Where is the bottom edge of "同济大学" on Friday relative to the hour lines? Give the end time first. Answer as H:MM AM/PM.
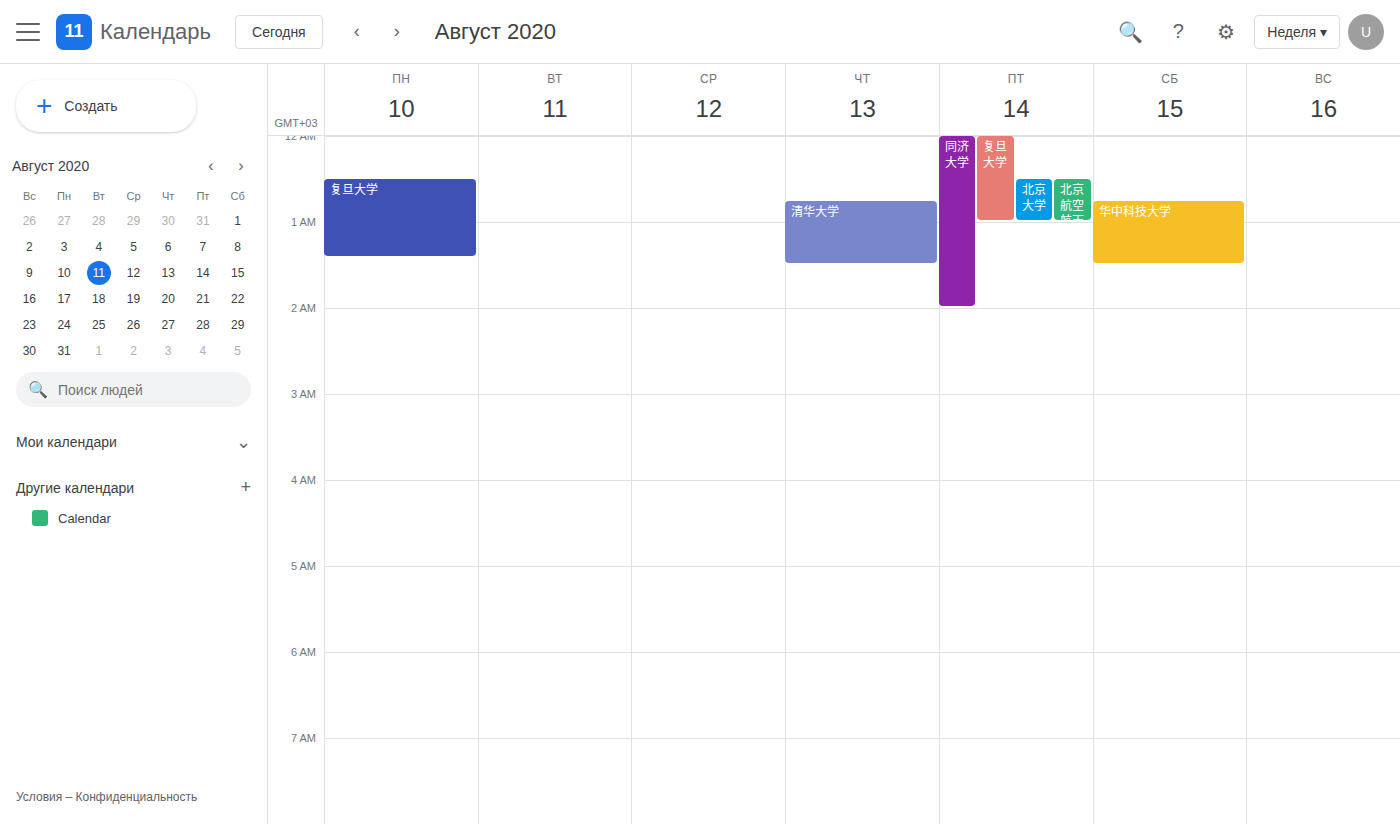
2:00 AM -- exactly on the 2 AM line.